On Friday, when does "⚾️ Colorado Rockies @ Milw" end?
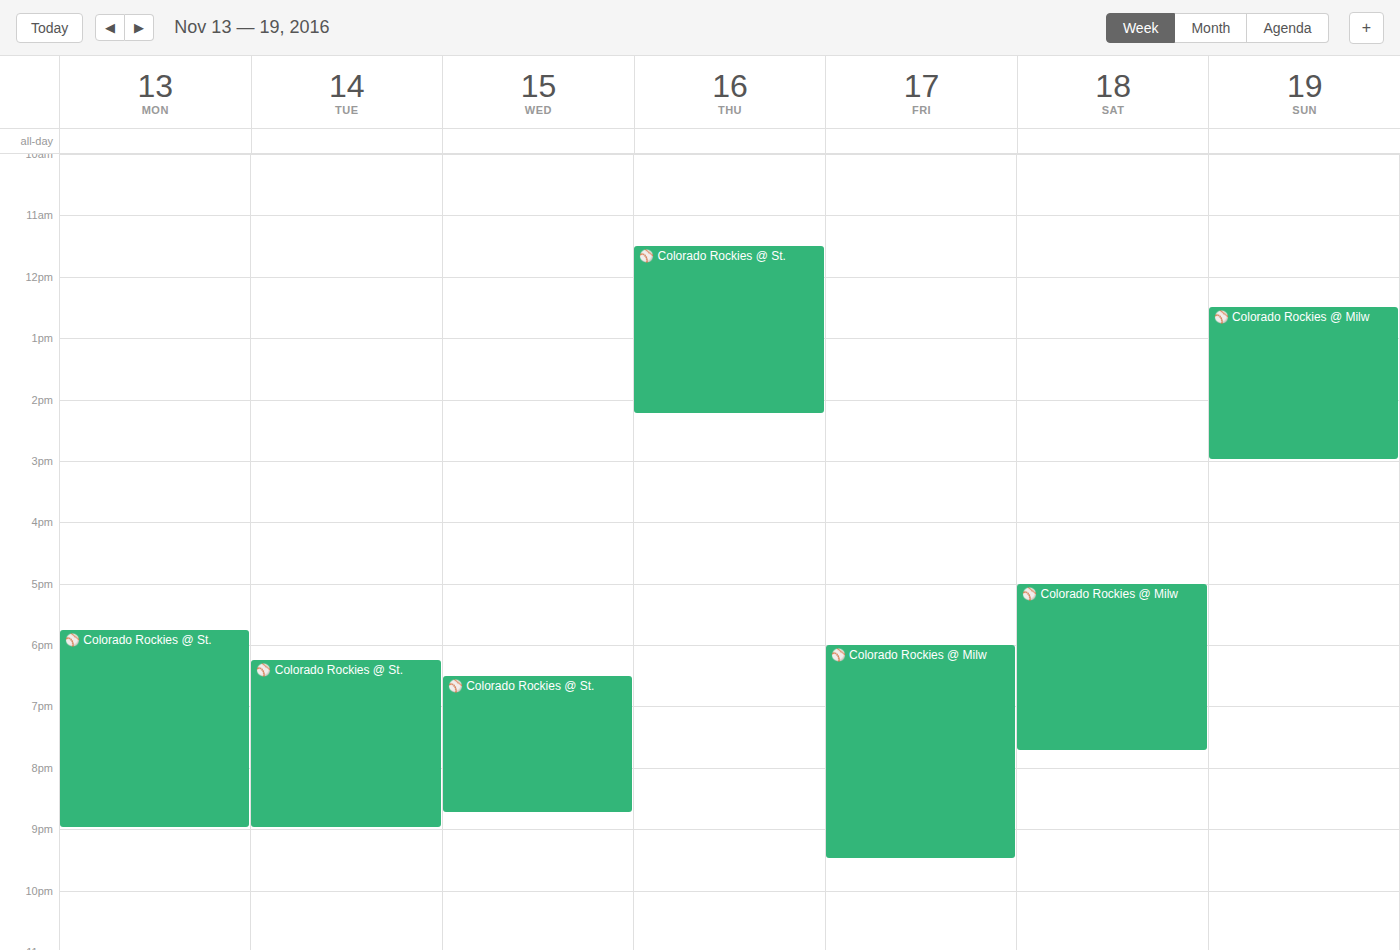
9:30 PM